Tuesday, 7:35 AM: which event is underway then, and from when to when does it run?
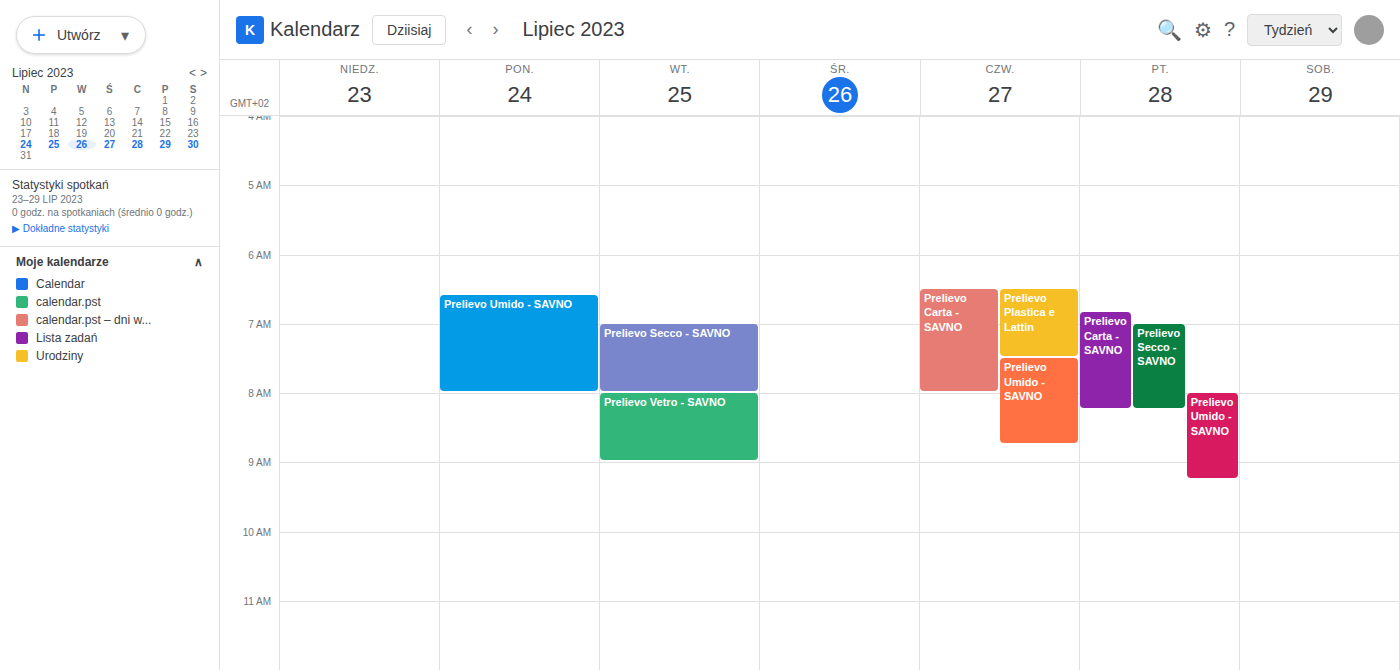
"Prelievo Secco - SAVNO", 7:00 AM to 8:00 AM